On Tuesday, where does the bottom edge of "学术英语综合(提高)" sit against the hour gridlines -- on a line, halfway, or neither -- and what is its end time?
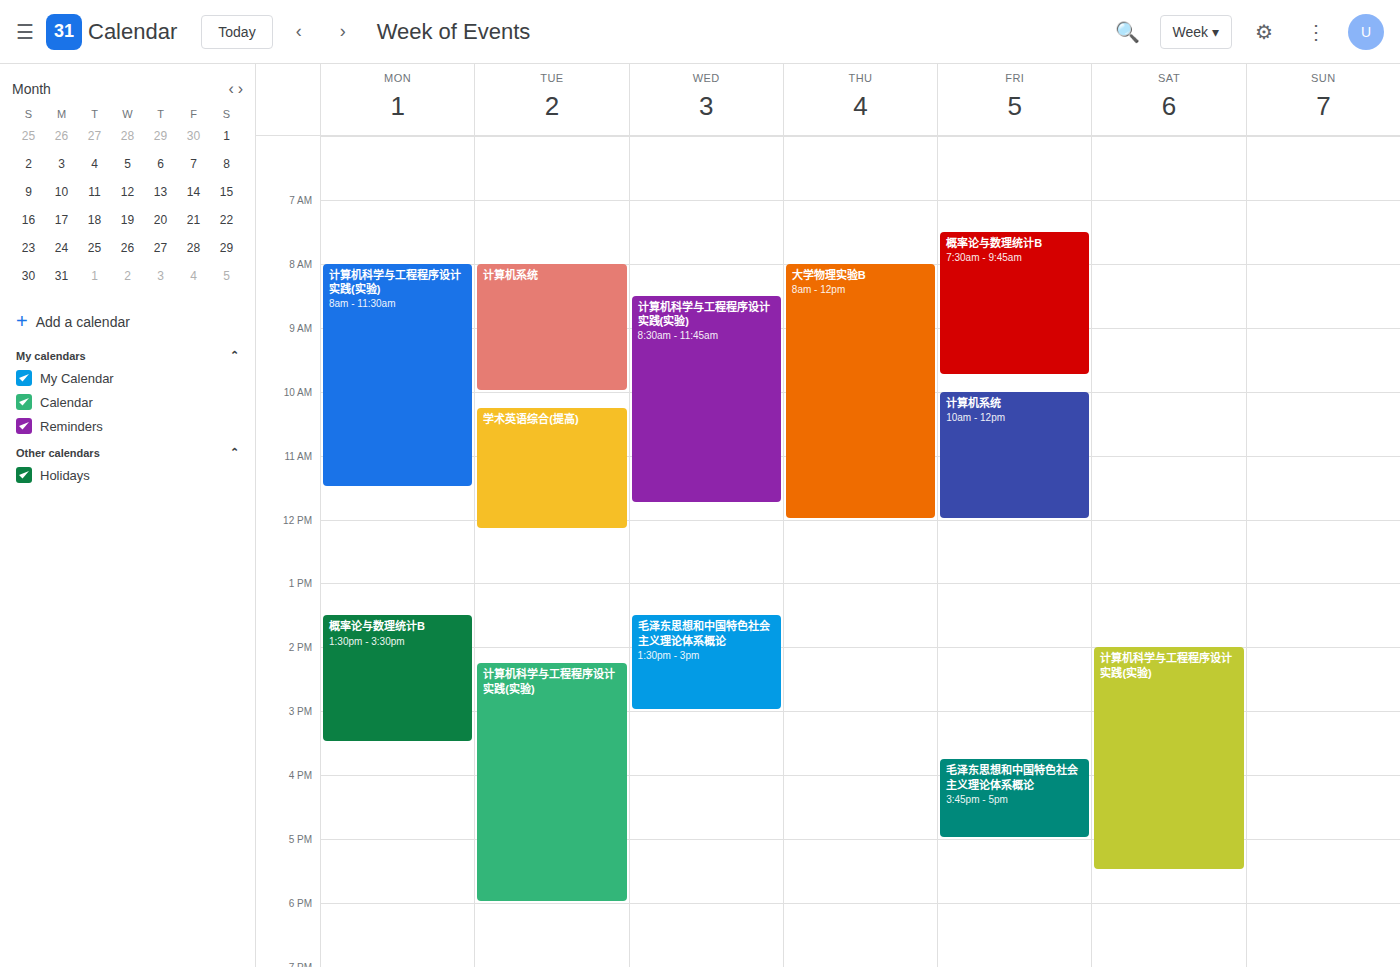
12:10 PM -- neither: 10 minutes below the 12 PM line and 50 minutes above the 1 PM line.